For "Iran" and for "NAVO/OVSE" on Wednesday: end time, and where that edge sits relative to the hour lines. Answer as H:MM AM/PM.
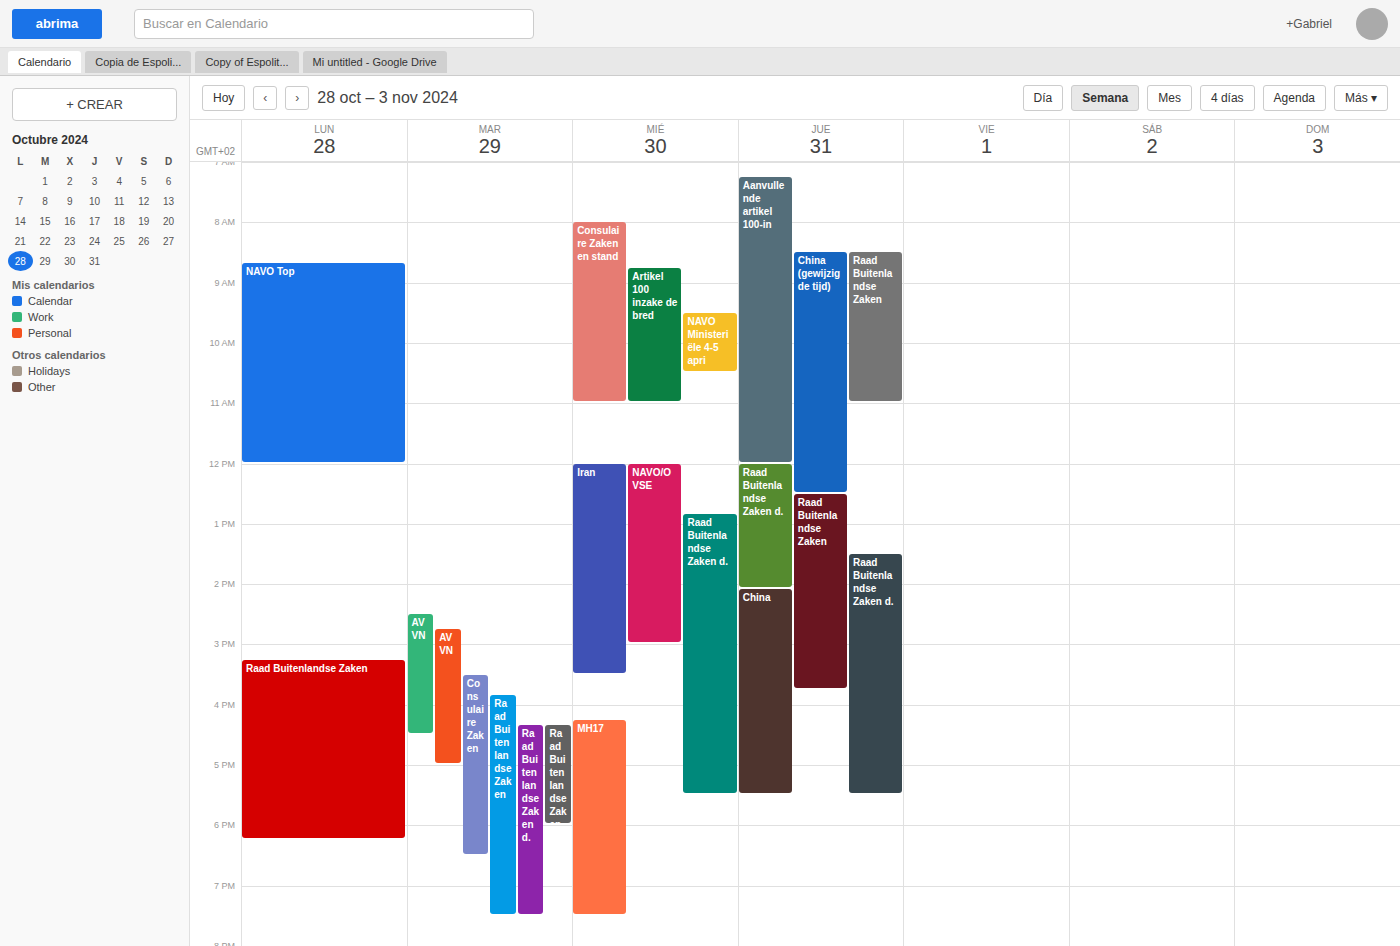
"Iran": 3:30 PM, halfway between the 3 PM and 4 PM lines. "NAVO/OVSE": 3:00 PM, exactly on the 3 PM line.